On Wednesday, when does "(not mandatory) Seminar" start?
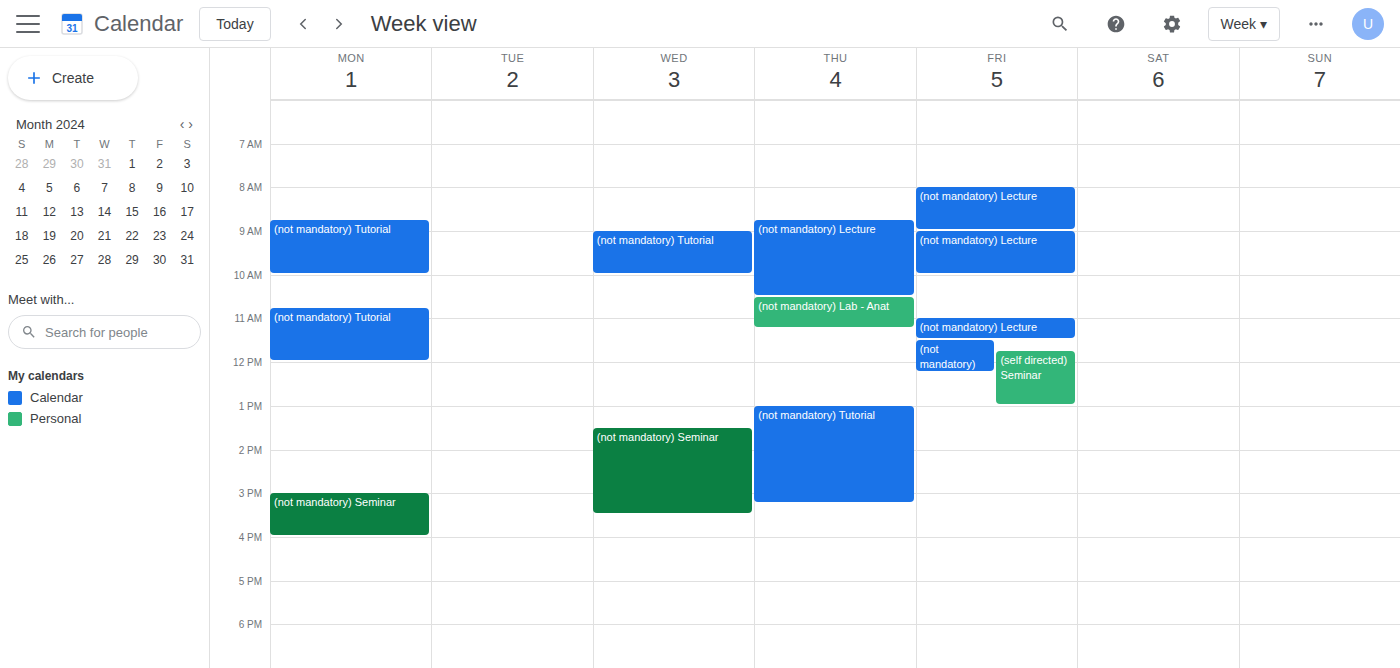
1:30 PM